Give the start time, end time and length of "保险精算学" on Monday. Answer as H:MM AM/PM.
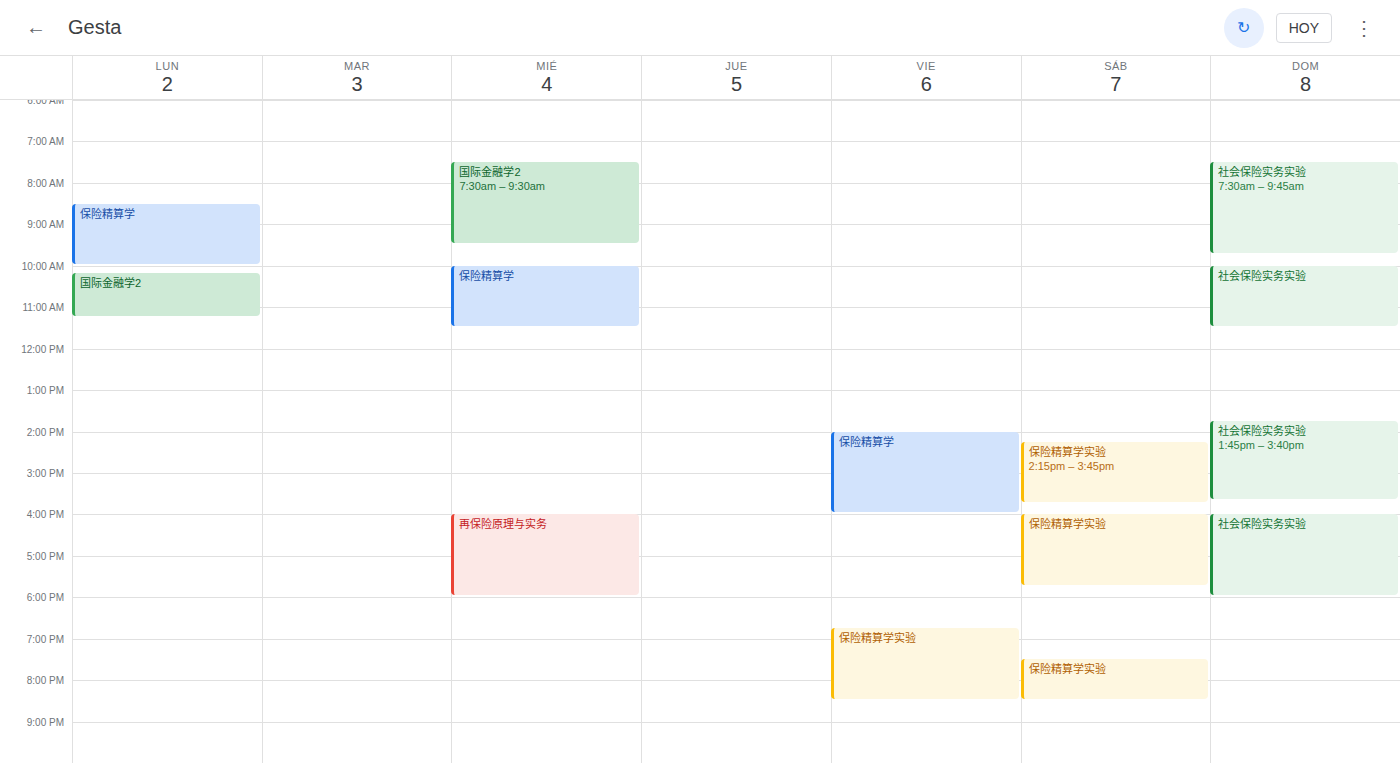
8:30 AM to 10:00 AM, 1 hour 30 minutes